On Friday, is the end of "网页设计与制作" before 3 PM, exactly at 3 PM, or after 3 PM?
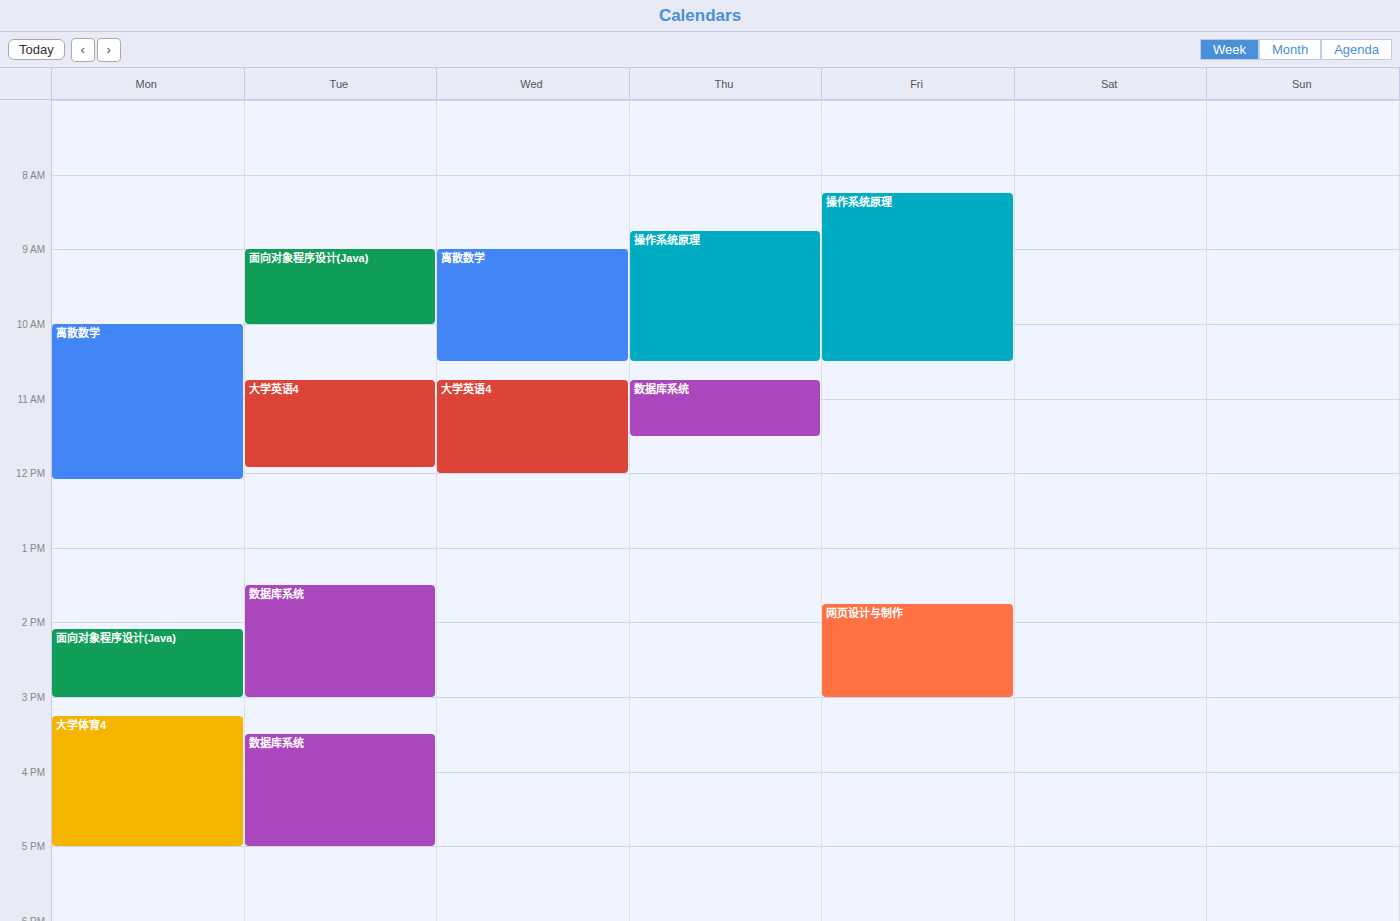
3:00 PM -- exactly at 3 PM, on the 3 PM line.